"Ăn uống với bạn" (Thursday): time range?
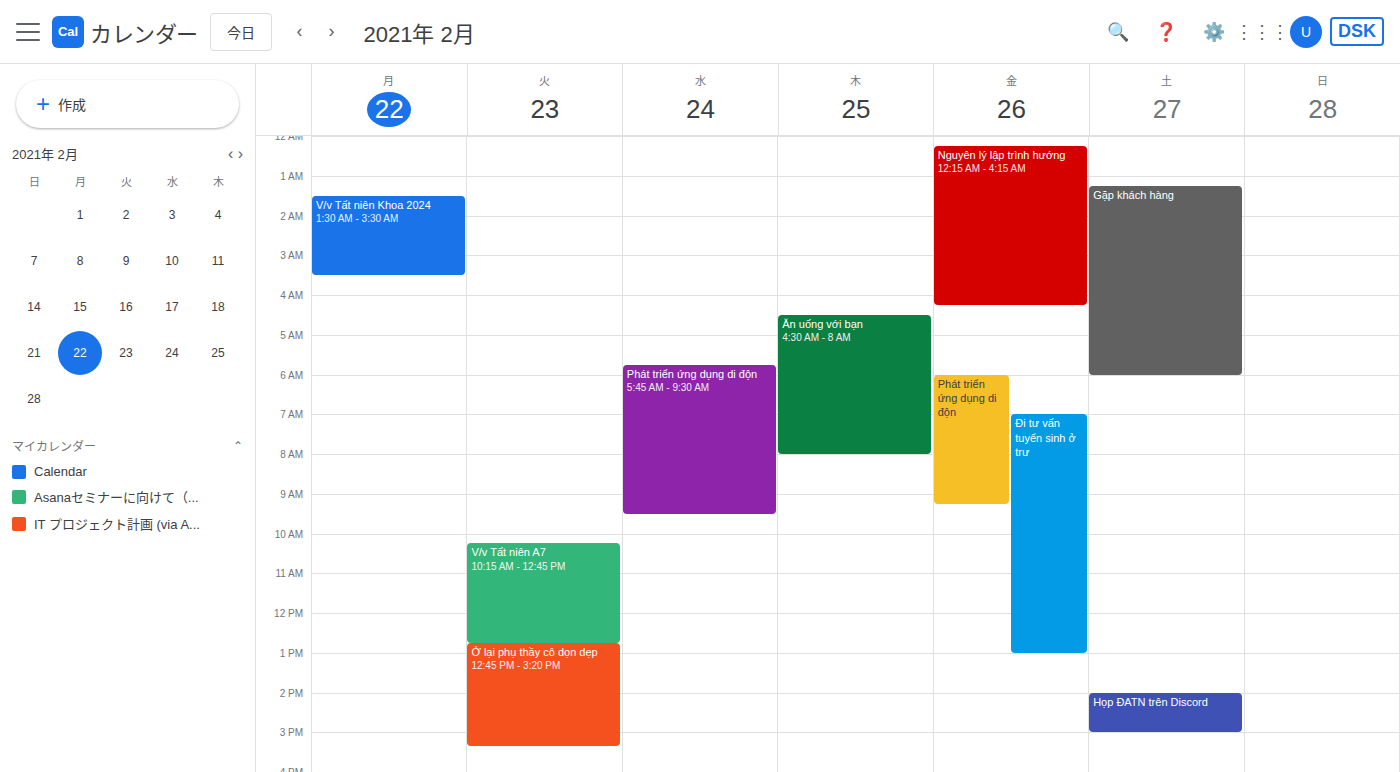
04:30 to 08:00